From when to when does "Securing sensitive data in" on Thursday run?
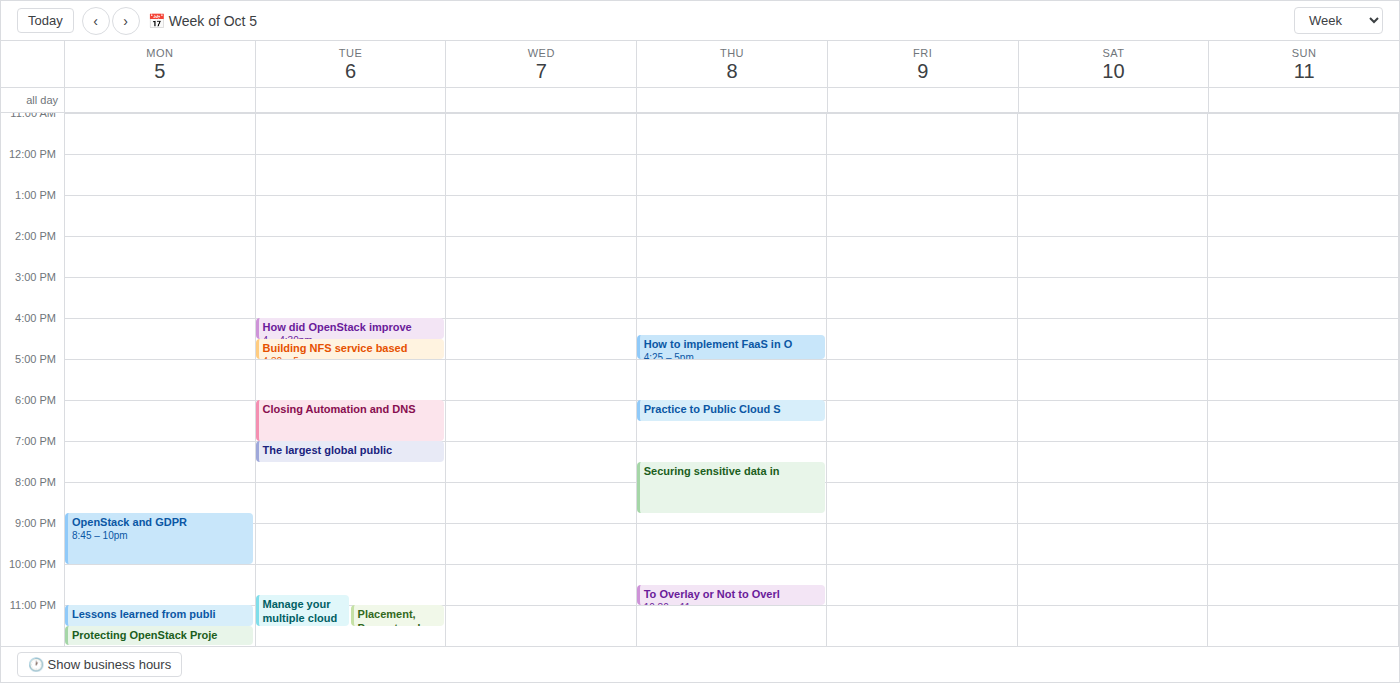
19:30 to 20:45